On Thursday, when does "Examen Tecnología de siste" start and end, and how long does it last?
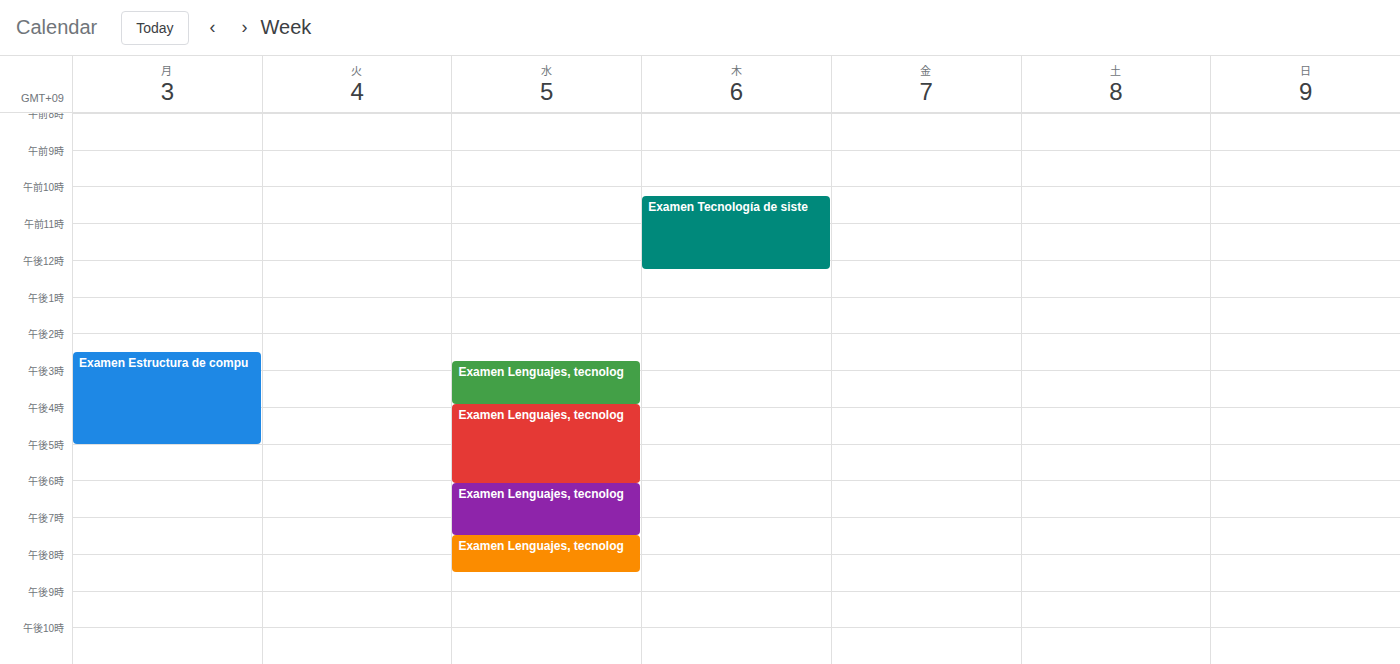
10:15 to 12:15, 2 hours